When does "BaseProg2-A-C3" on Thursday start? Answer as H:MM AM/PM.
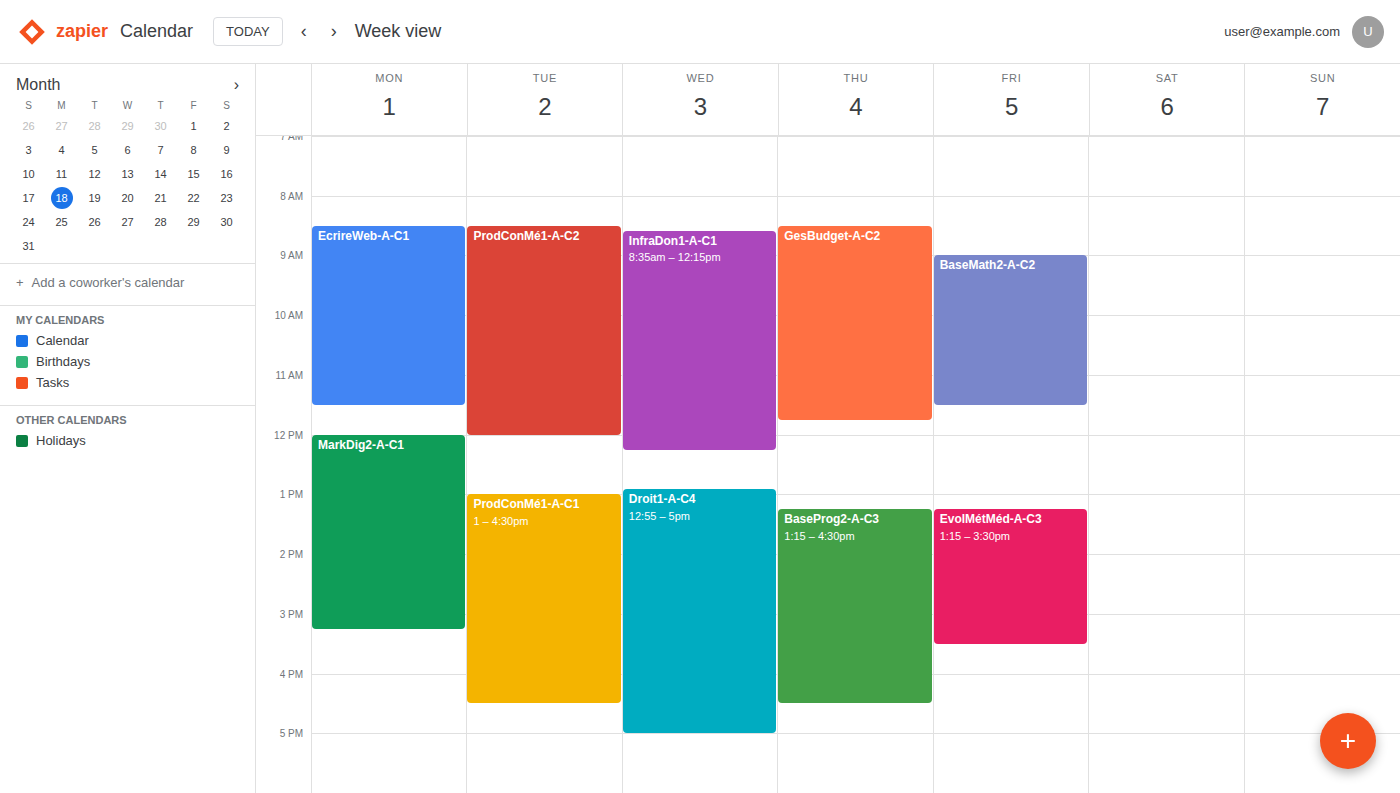
1:15 PM